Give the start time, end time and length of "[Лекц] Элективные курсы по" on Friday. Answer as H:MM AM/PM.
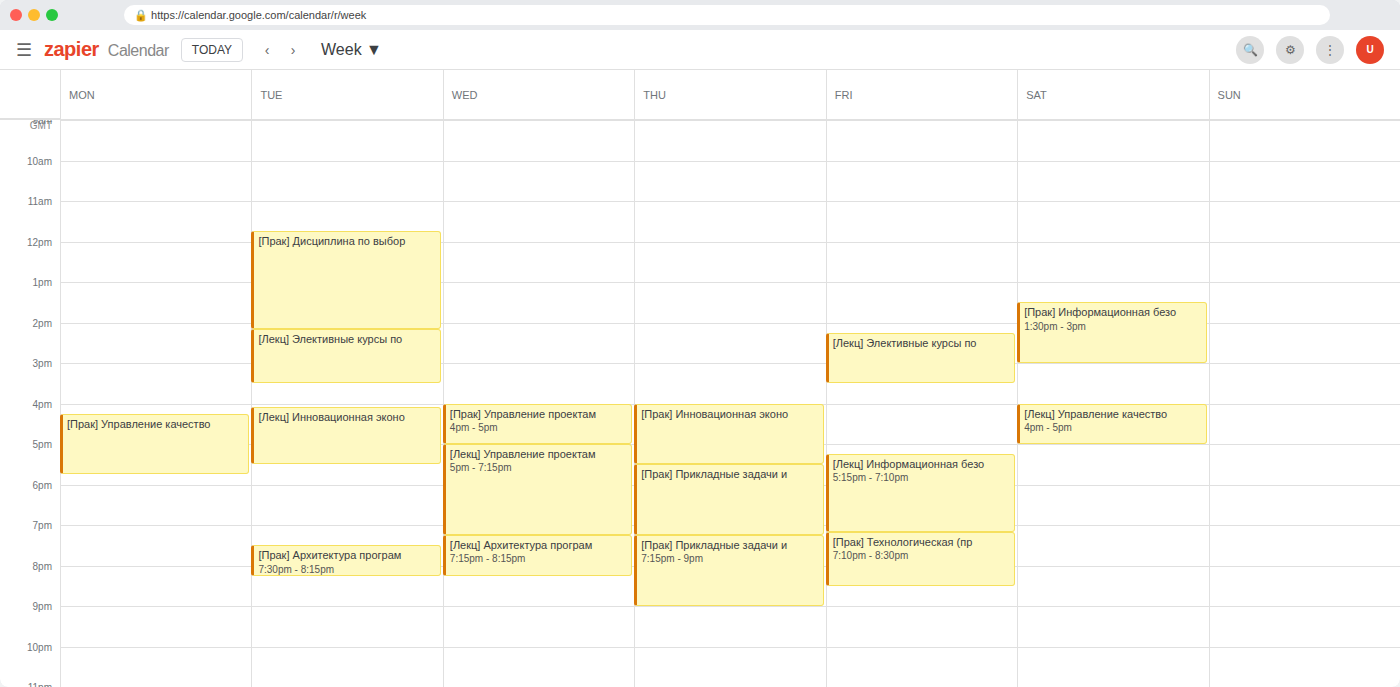
2:15 PM to 3:30 PM, 1 hour 15 minutes